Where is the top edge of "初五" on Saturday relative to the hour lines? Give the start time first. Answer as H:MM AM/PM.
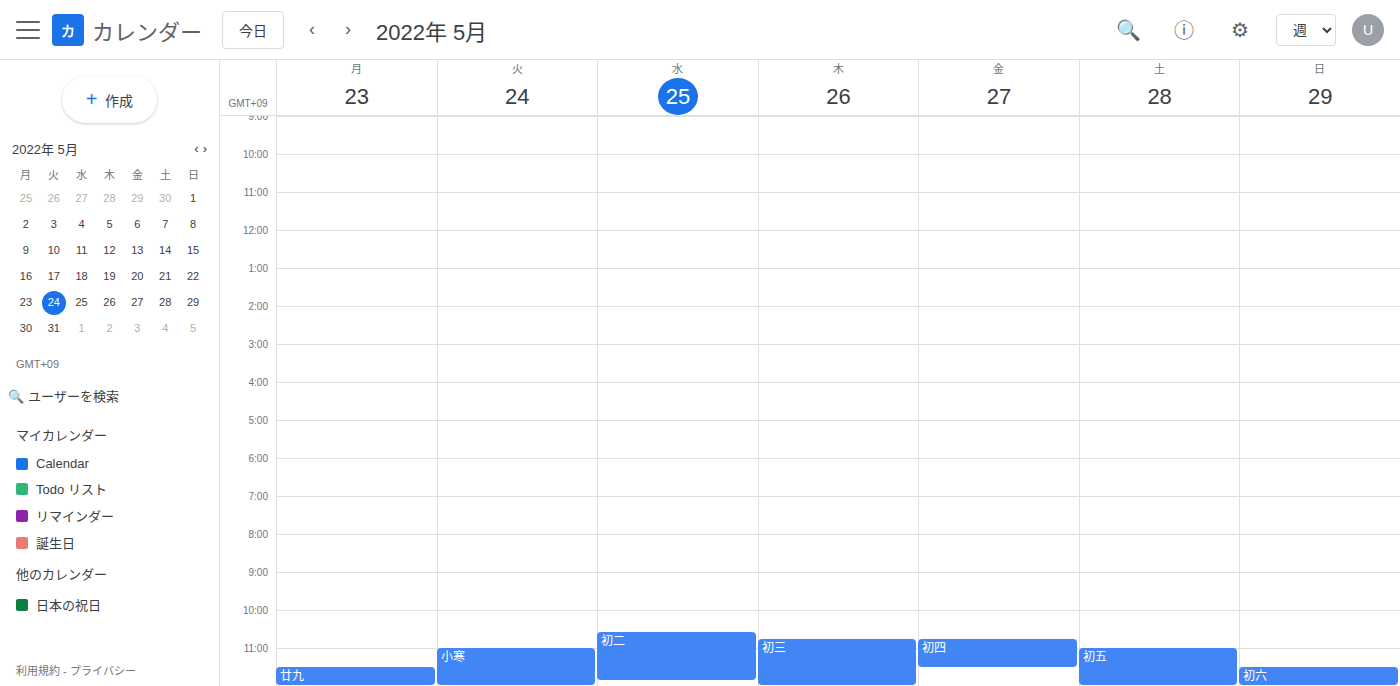
11:00 PM -- exactly on the 11 PM line.